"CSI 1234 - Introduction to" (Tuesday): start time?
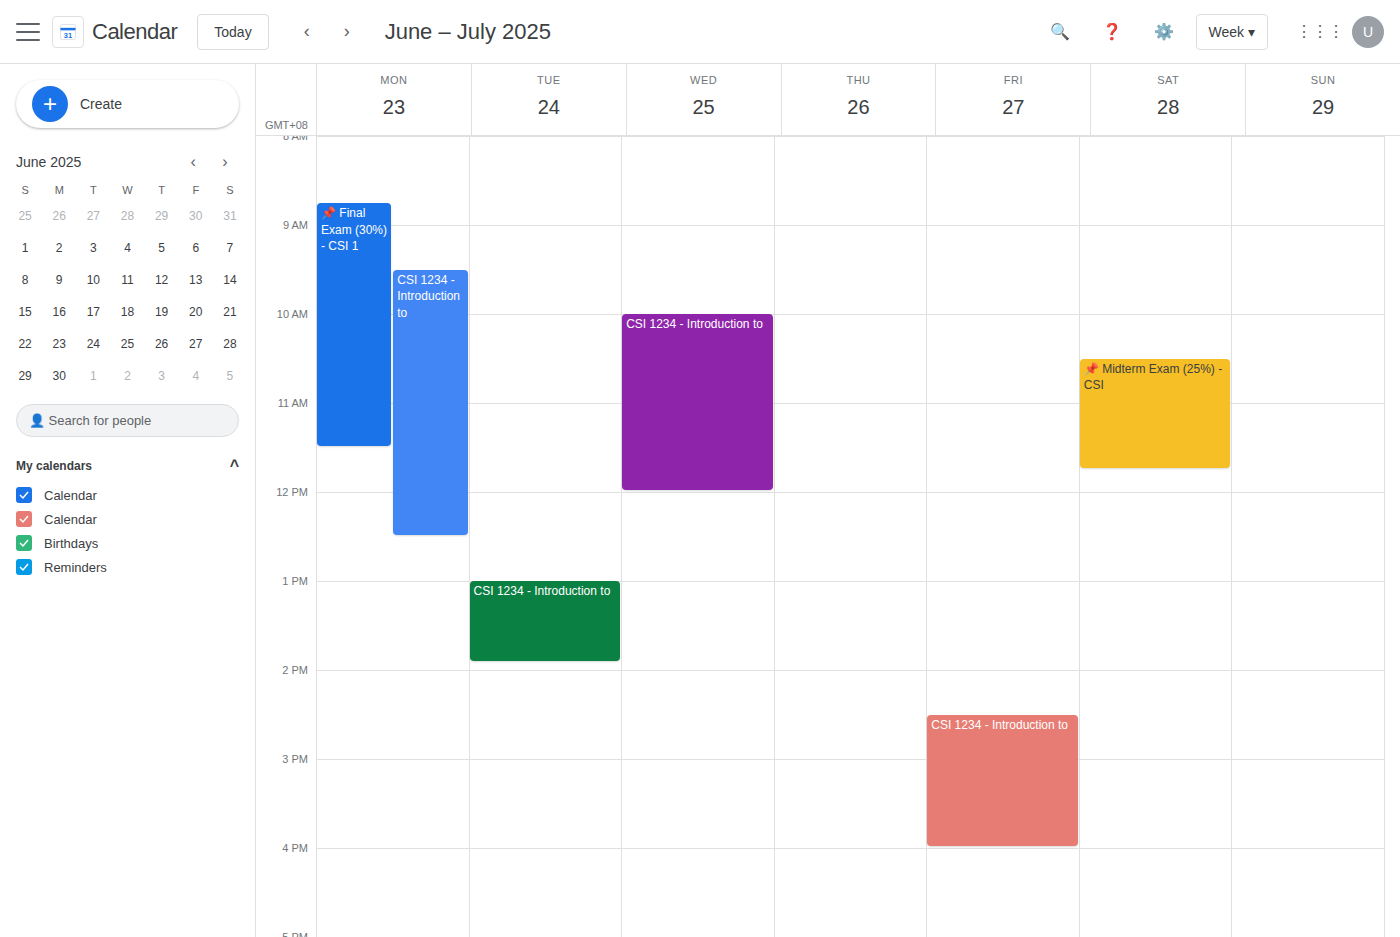
13:00